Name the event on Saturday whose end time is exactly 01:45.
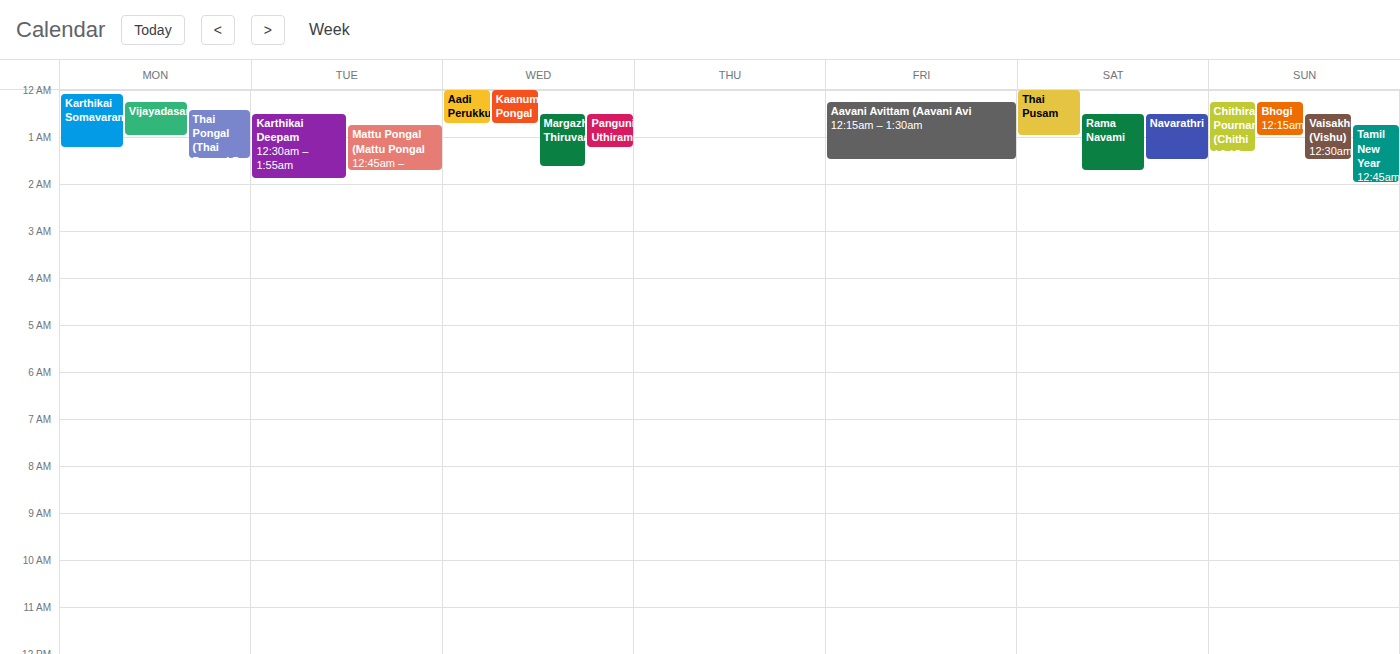
"Rama Navami"